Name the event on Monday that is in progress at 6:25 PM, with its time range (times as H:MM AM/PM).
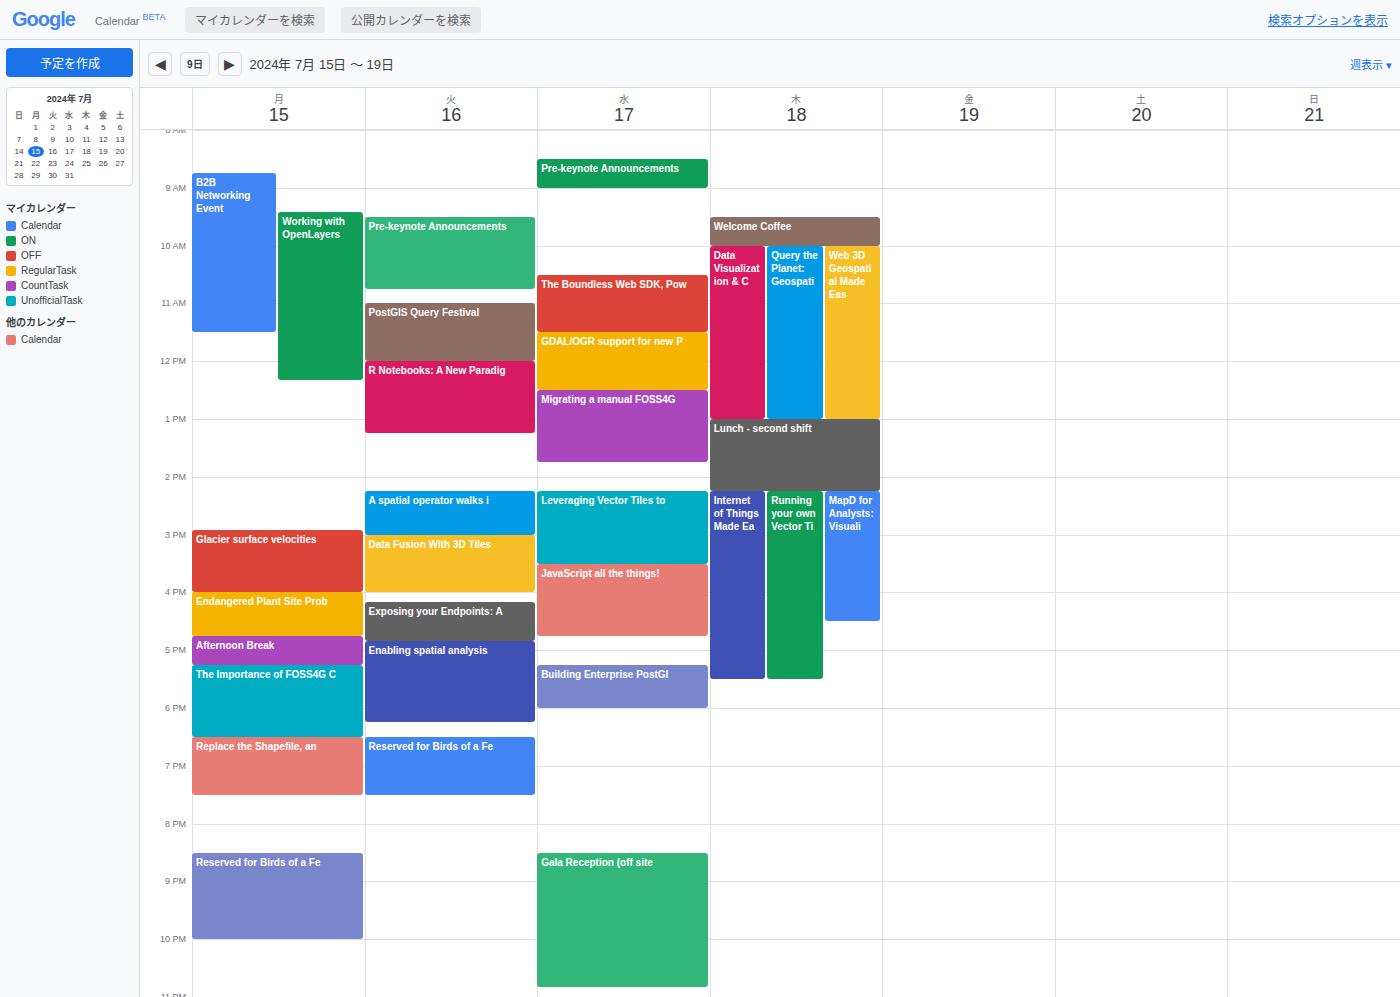
"The Importance of FOSS4G C", 5:15 PM to 6:30 PM